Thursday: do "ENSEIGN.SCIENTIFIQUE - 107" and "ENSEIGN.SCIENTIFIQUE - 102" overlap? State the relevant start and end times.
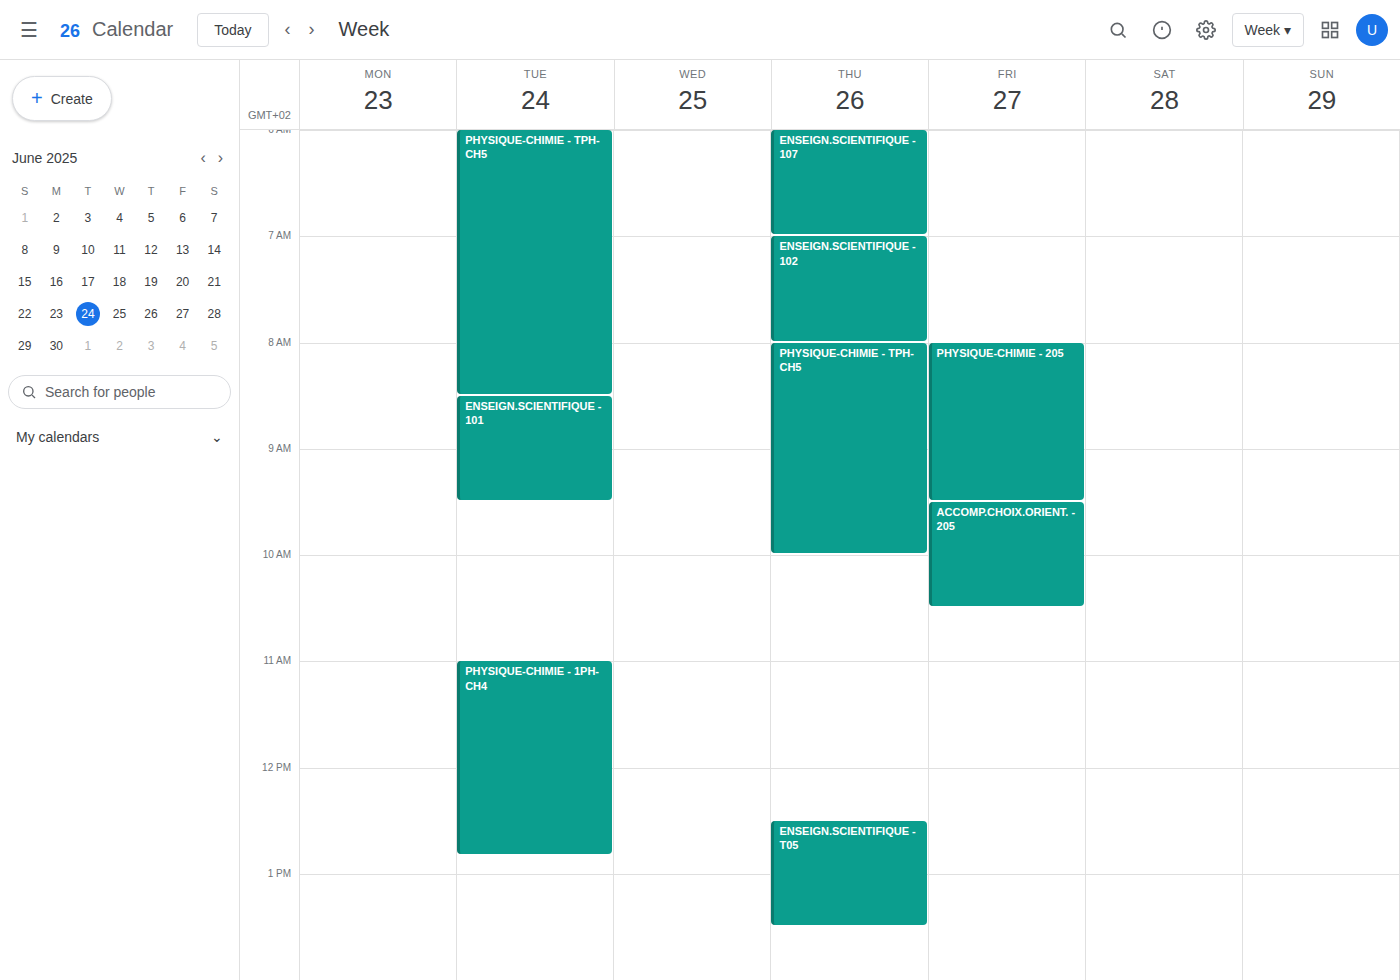
"ENSEIGN.SCIENTIFIQUE - 107" ends at 7:00 AM, exactly when "ENSEIGN.SCIENTIFIQUE - 102" starts -- they touch but do not overlap.